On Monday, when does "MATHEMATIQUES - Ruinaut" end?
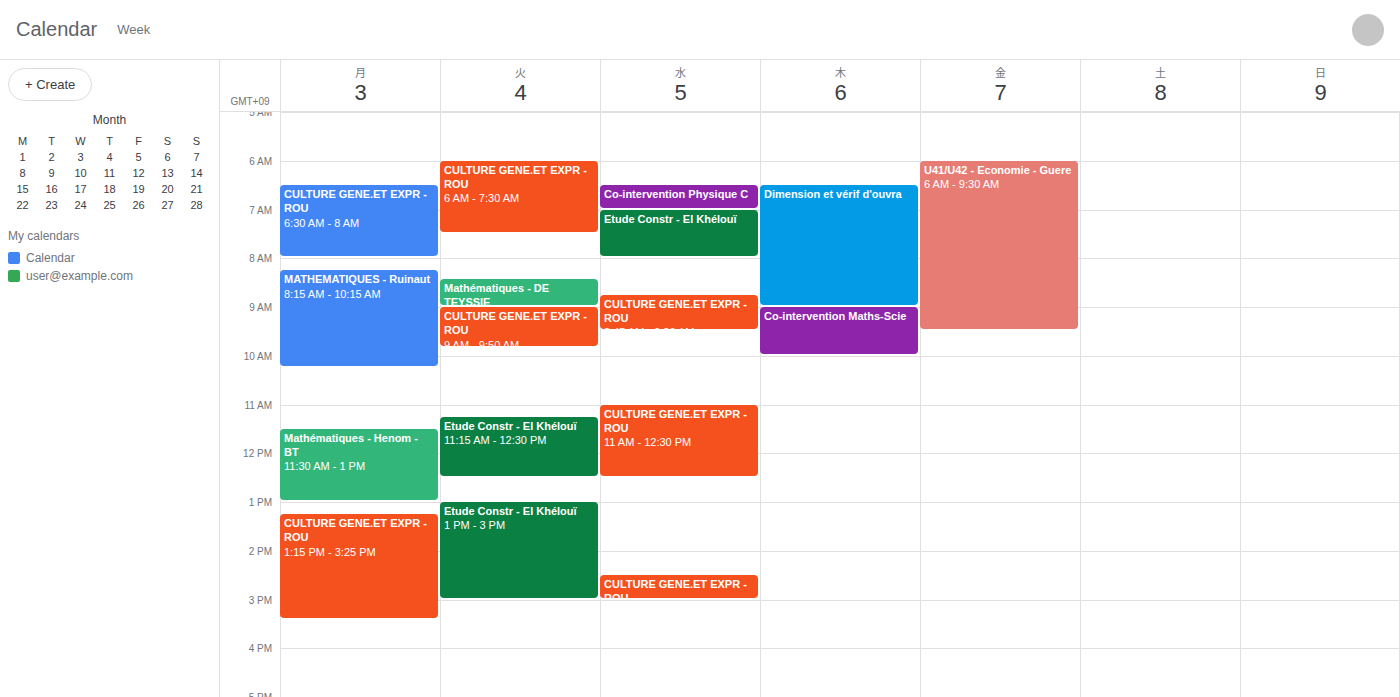
10:15 AM